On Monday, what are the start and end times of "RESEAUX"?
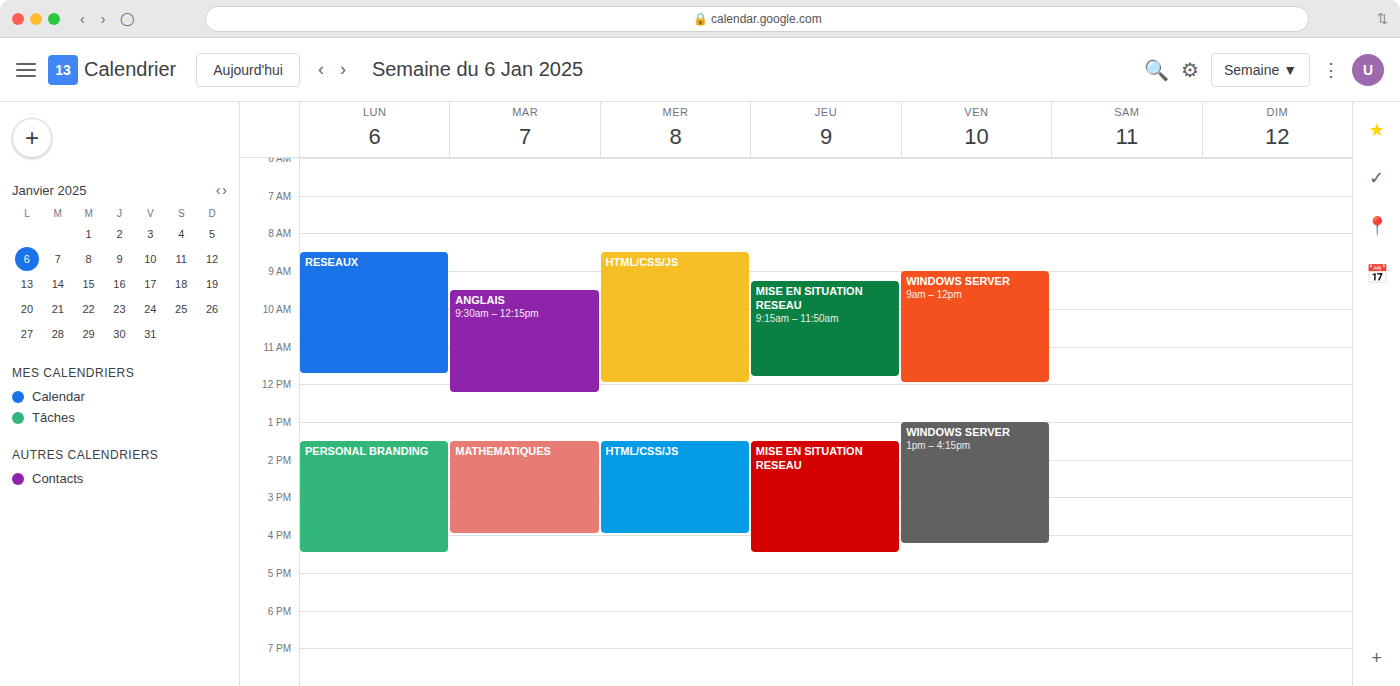
8:30 AM to 11:45 AM